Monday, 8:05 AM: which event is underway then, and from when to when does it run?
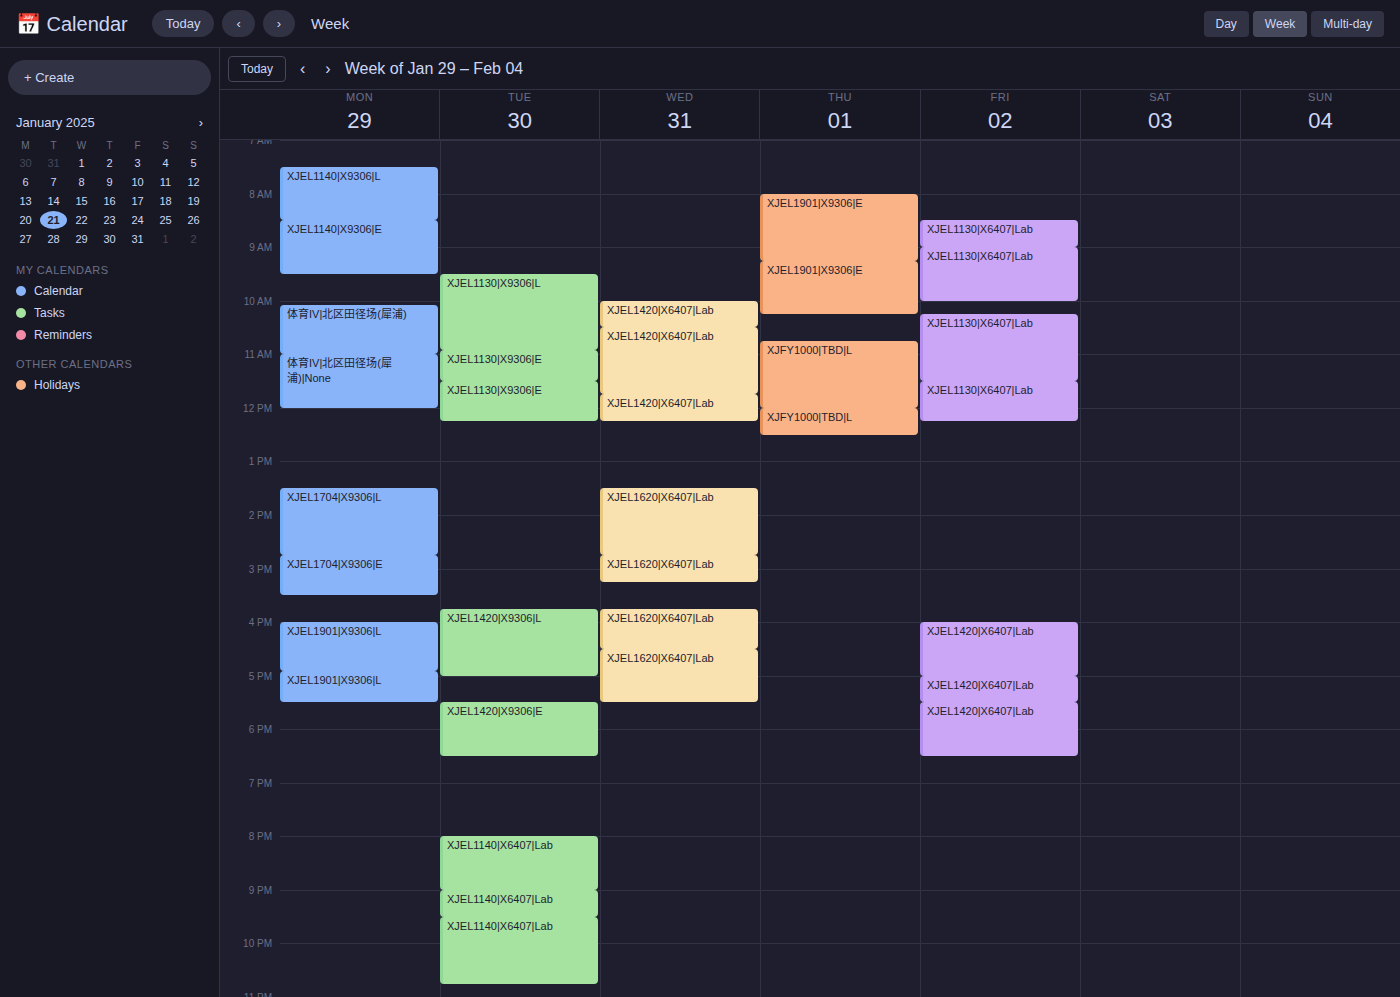
"XJEL1140|X9306|L", 7:30 AM to 8:30 AM